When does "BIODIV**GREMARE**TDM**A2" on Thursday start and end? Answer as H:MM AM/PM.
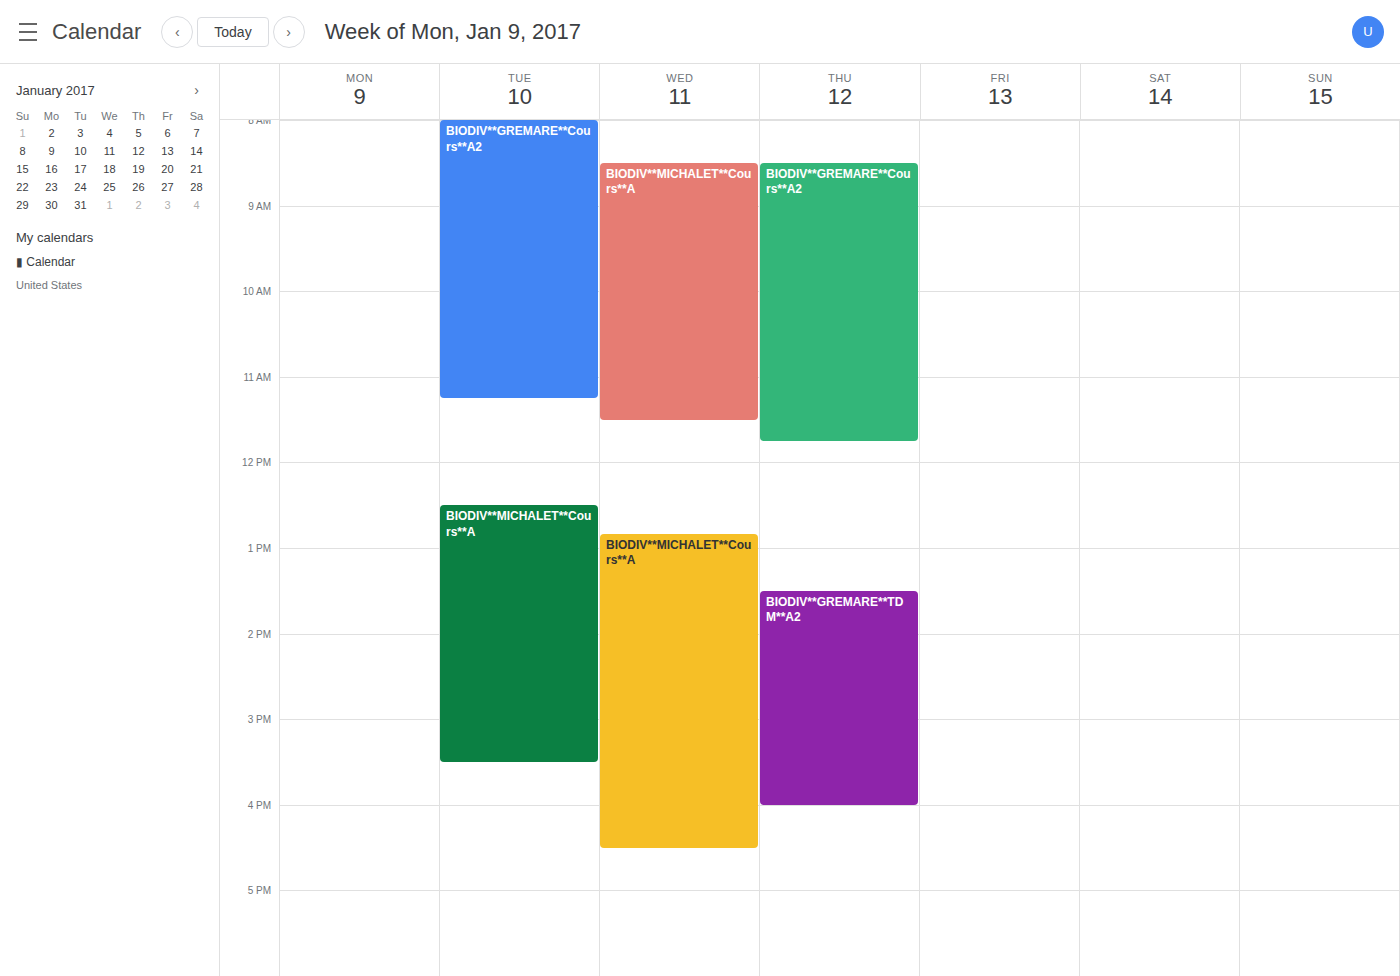
1:30 PM to 4:00 PM